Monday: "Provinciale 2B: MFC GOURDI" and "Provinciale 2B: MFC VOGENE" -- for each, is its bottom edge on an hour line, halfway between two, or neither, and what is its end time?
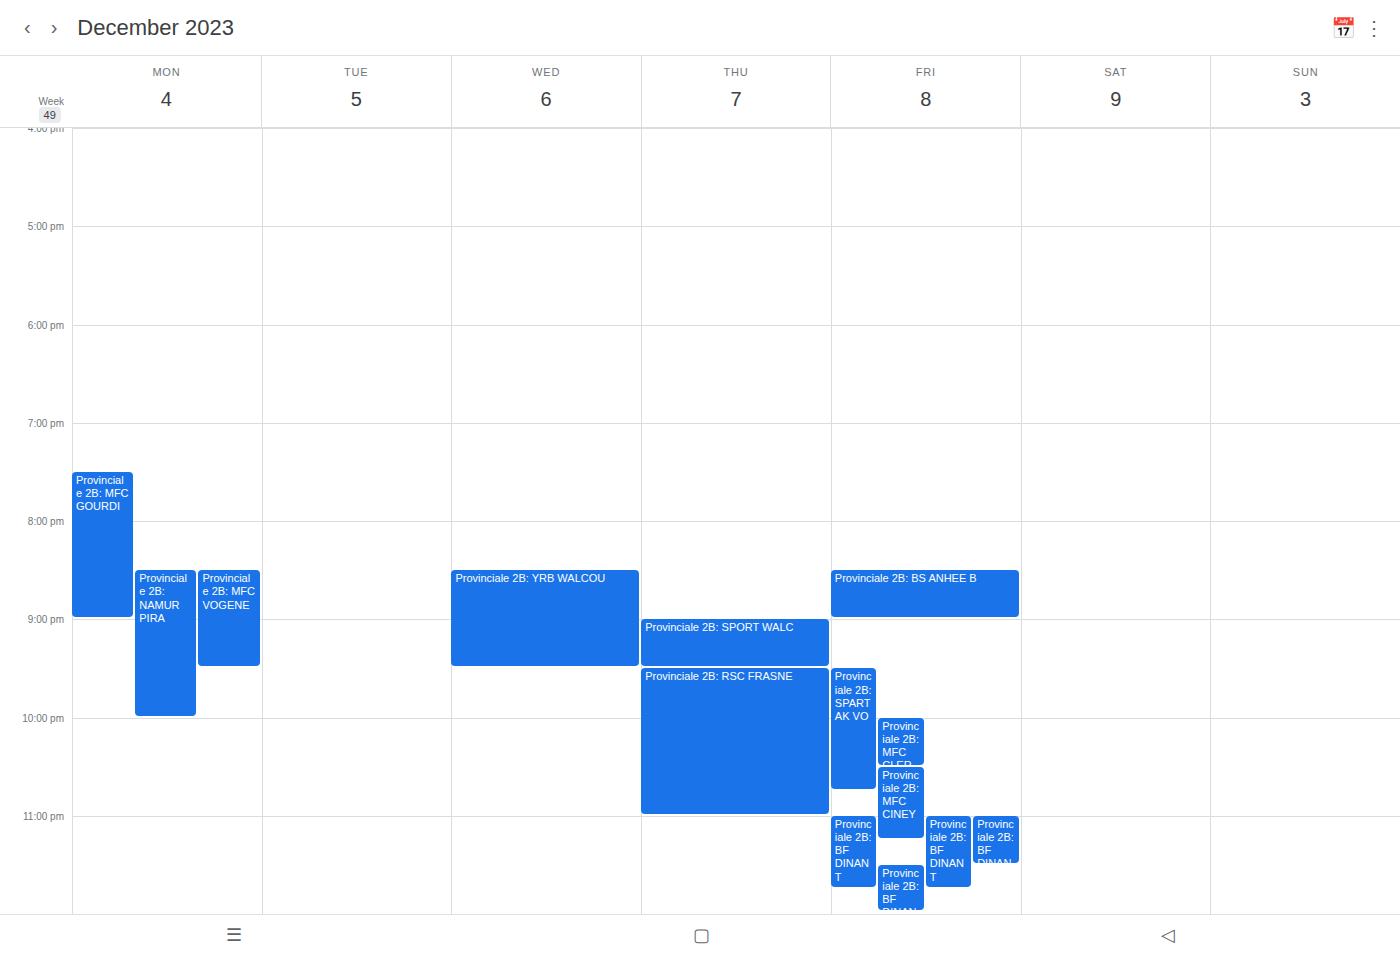
"Provinciale 2B: MFC GOURDI": 9:00 PM, exactly on the 9 PM line. "Provinciale 2B: MFC VOGENE": 9:30 PM, halfway between the 9 PM and 10 PM lines.